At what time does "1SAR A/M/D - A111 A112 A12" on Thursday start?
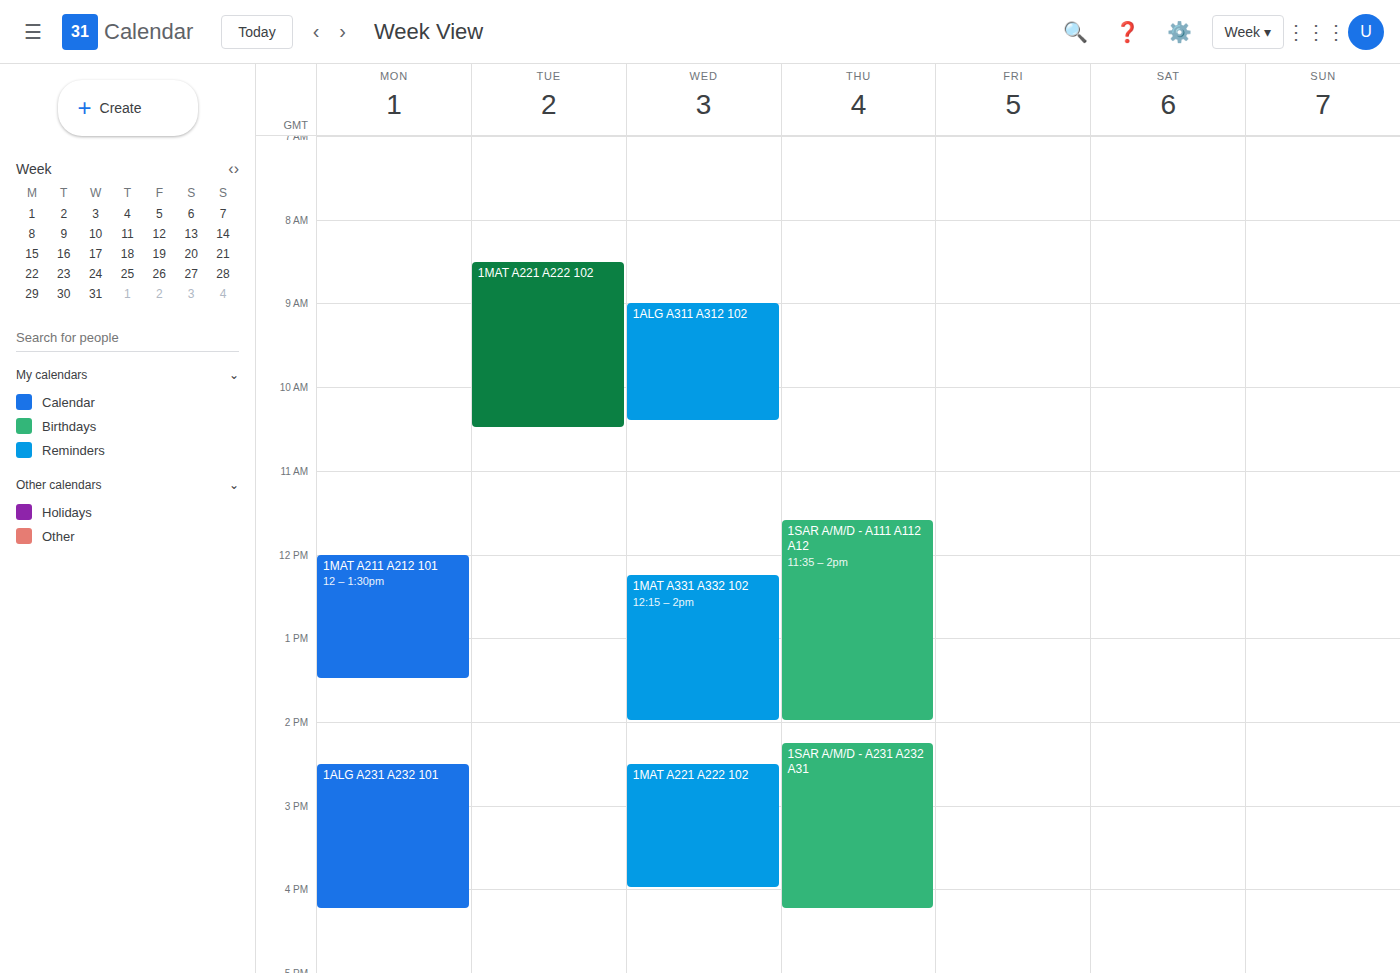
11:35 AM